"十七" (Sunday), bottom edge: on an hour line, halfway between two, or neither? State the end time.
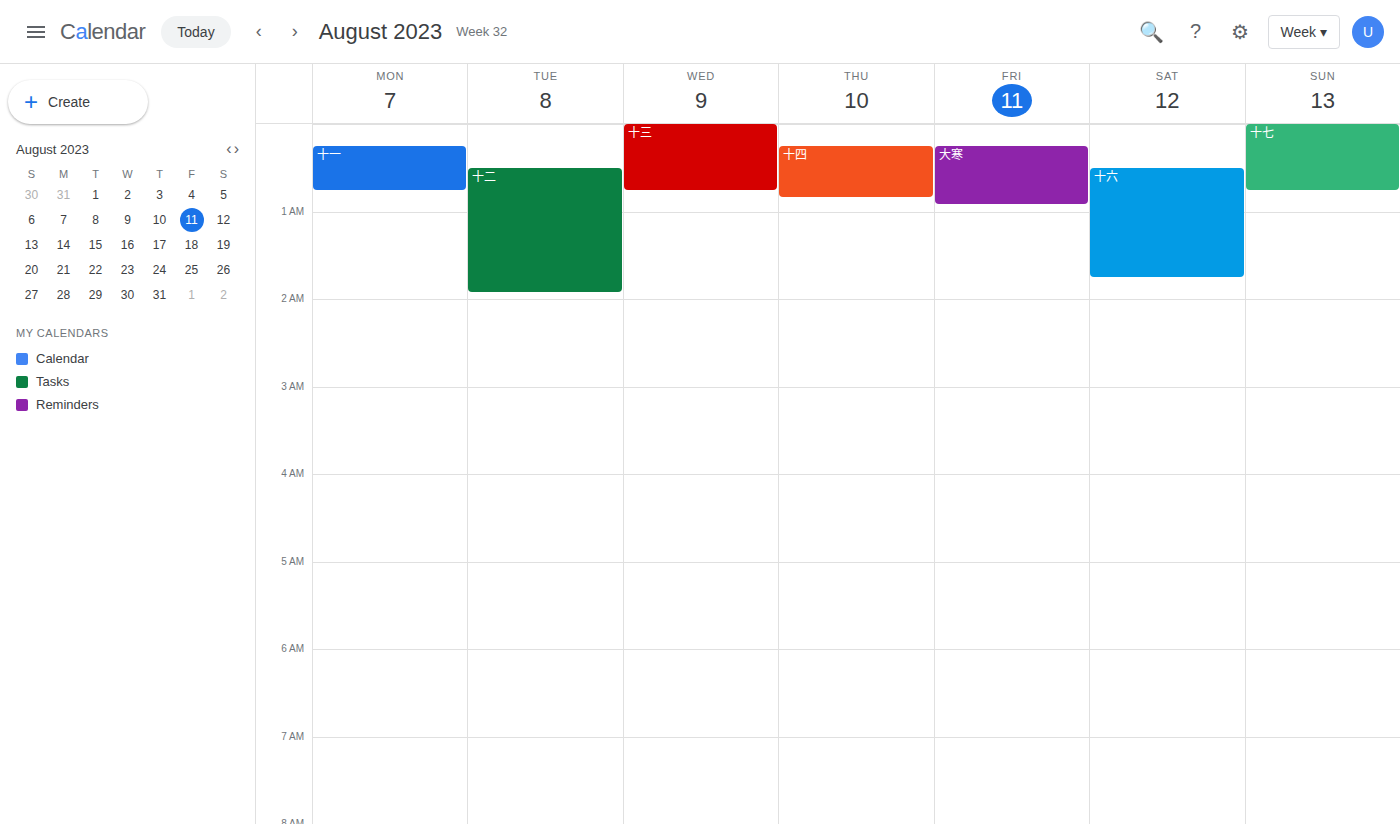
12:45 AM -- neither: three quarters of the way from the 12 AM line to the 1 AM line.